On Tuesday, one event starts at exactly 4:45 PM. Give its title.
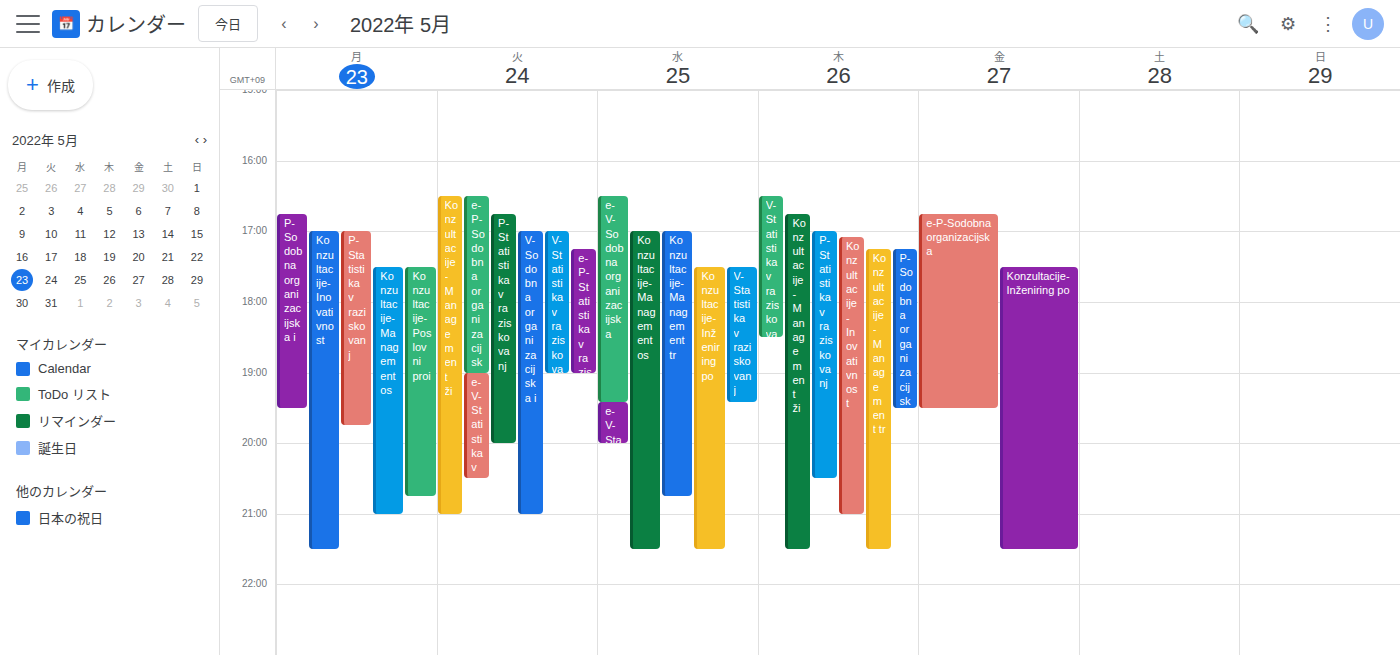
"P-Statistika v raziskovanj"